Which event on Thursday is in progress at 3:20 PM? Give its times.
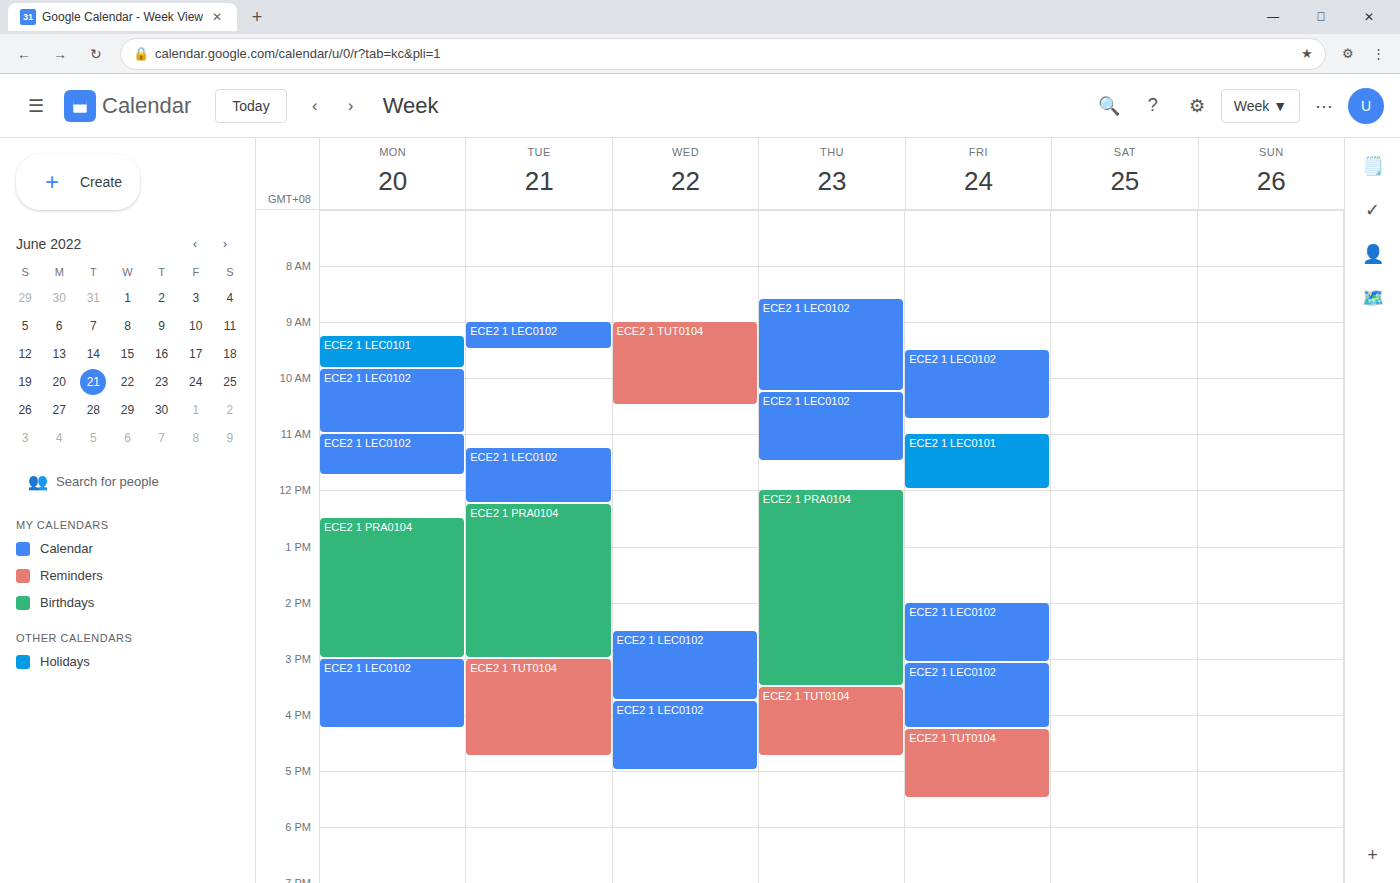
"ECE2 1 PRA0104", 12:00 PM to 3:30 PM